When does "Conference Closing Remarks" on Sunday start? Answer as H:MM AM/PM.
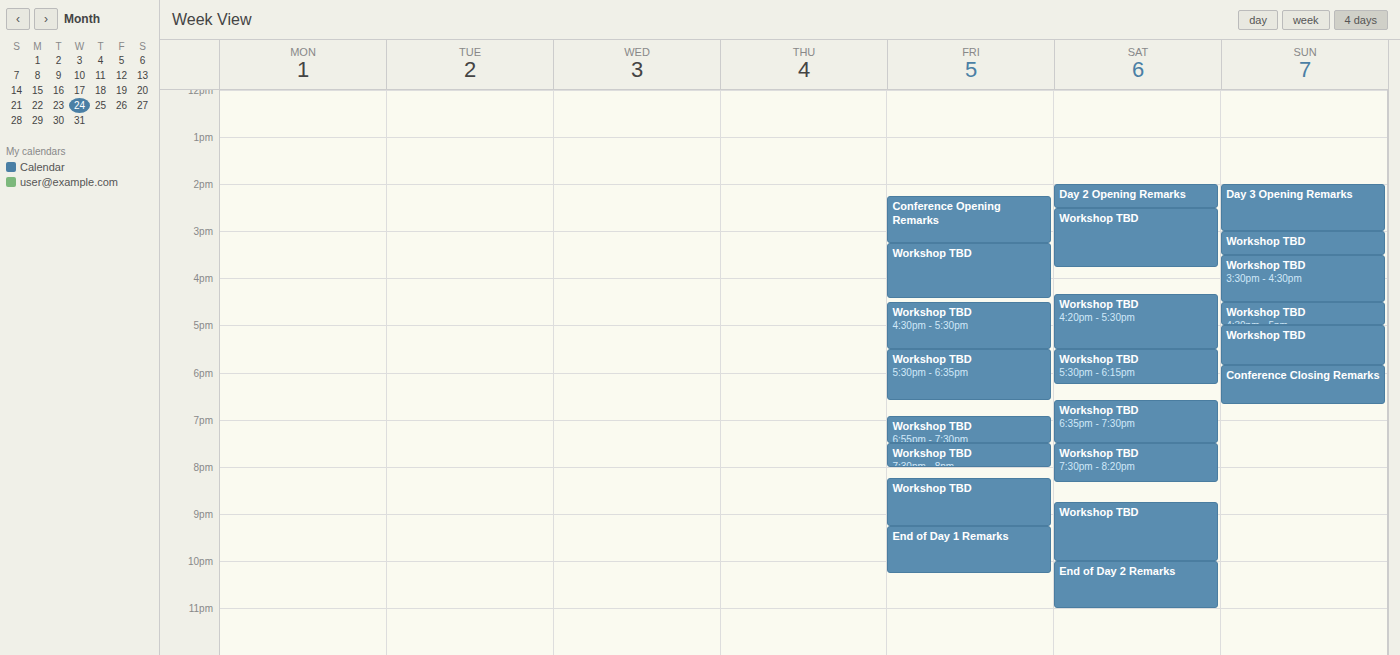
5:50 PM